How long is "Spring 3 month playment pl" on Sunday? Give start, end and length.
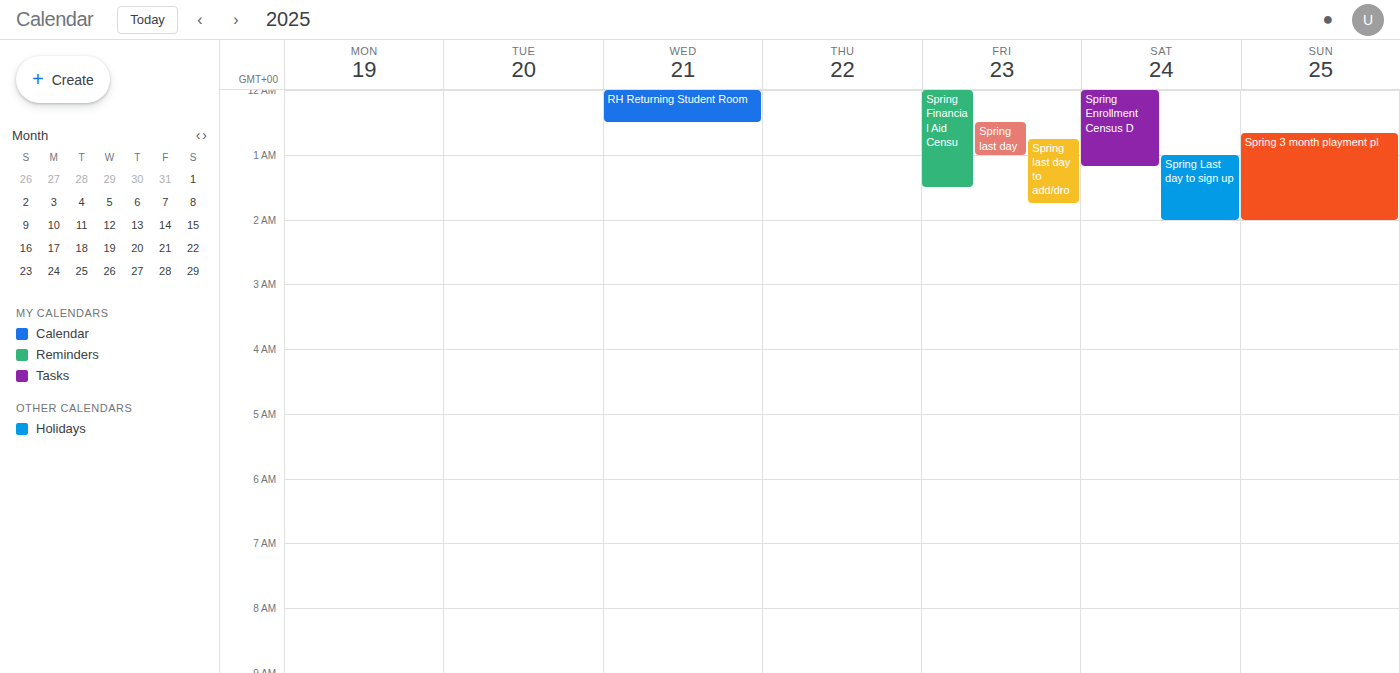
12:40 AM to 2:00 AM, 1 hour 20 minutes